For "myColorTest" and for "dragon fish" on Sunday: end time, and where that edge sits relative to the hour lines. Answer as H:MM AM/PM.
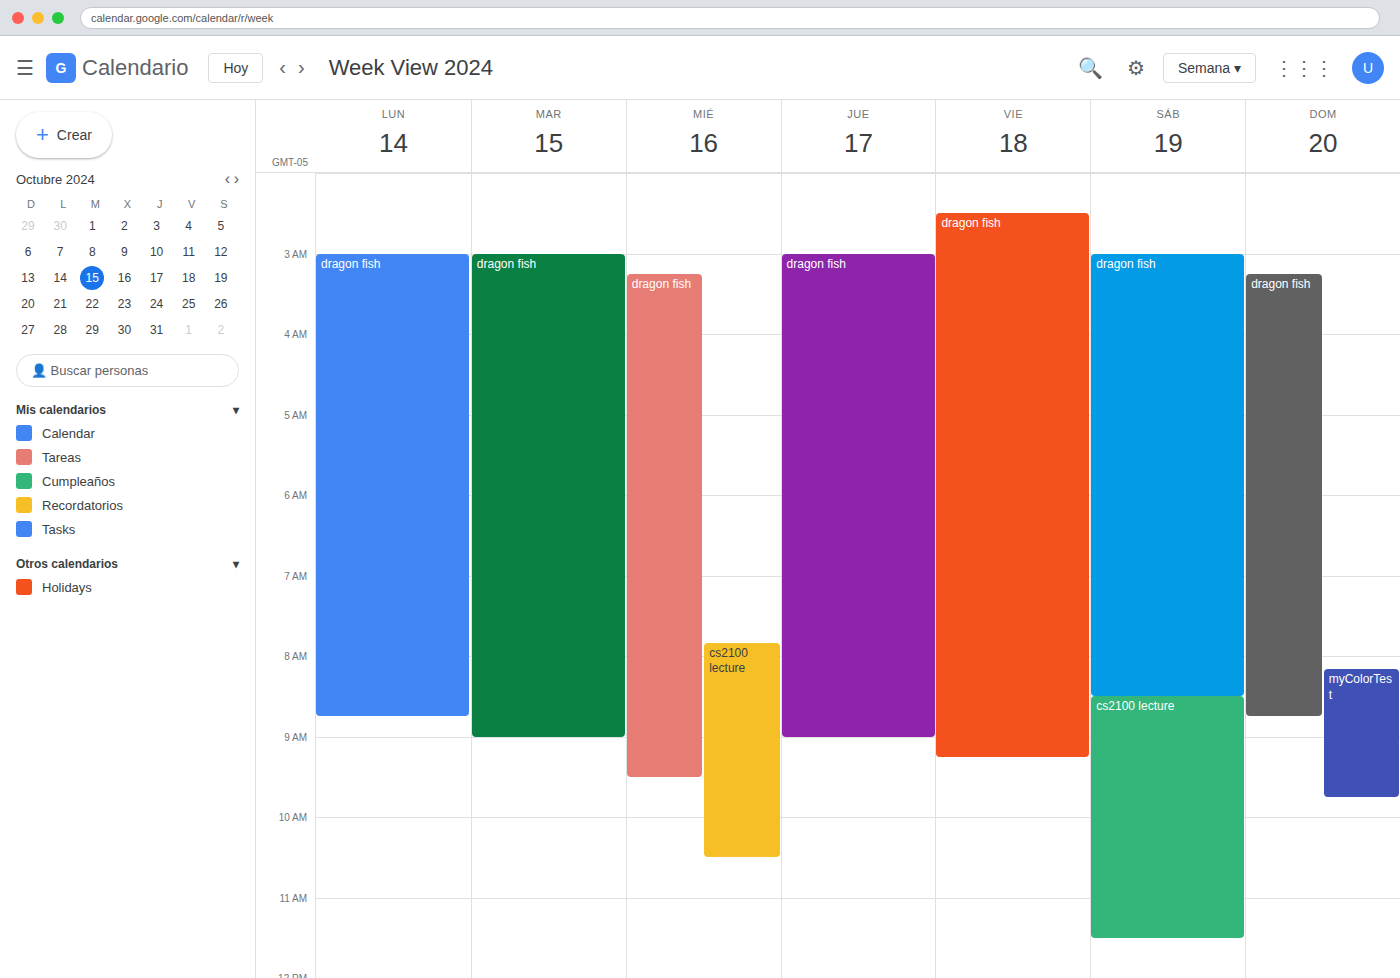
"myColorTest": 9:45 AM, neither: three quarters of the way from the 9 AM line to the 10 AM line. "dragon fish": 8:45 AM, neither: three quarters of the way from the 8 AM line to the 9 AM line.